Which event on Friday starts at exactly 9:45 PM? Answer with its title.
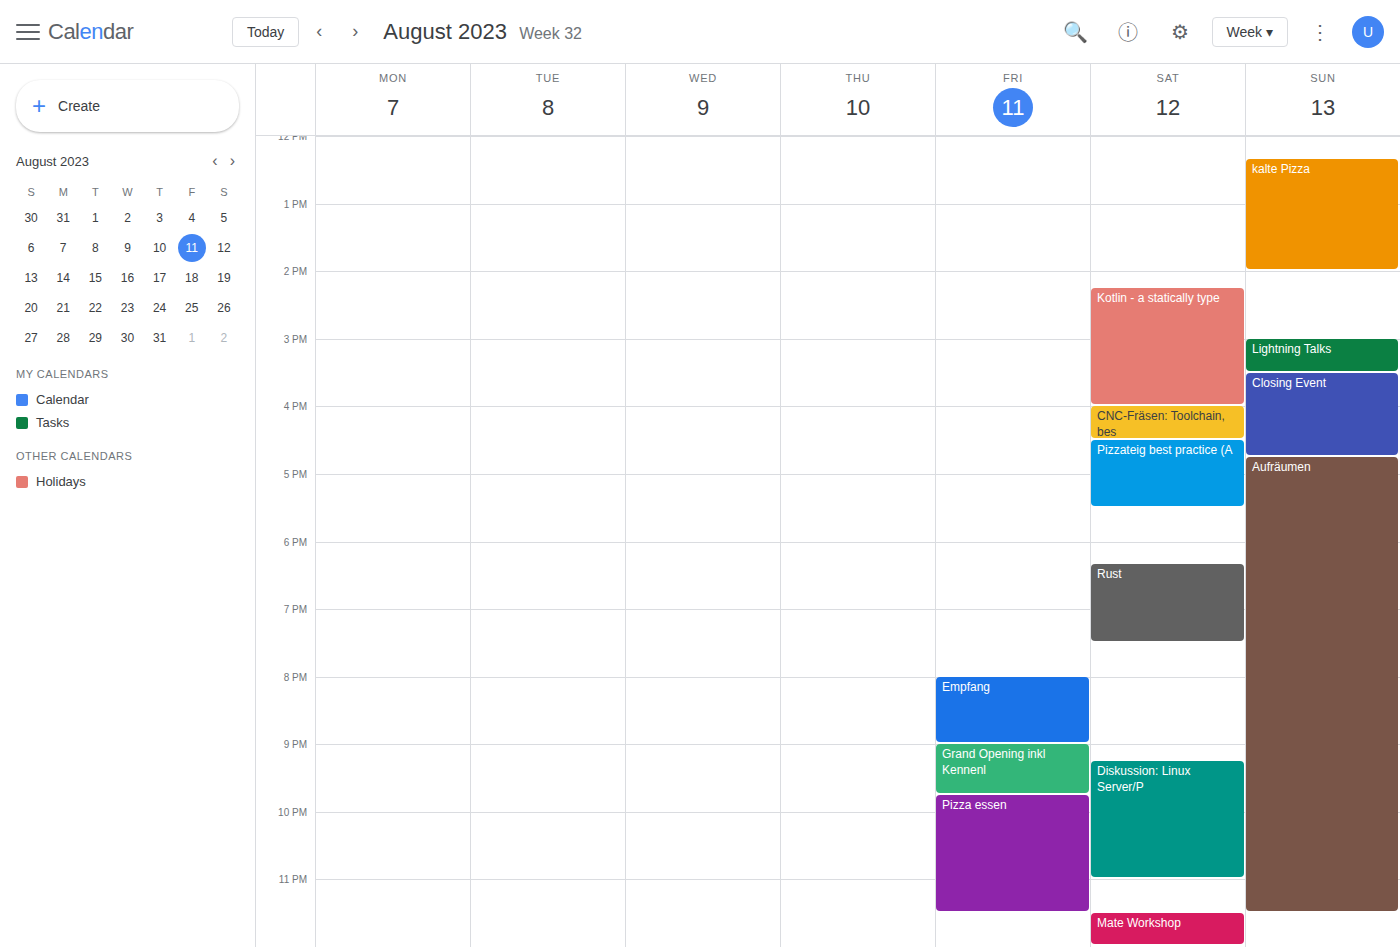
"Pizza essen"